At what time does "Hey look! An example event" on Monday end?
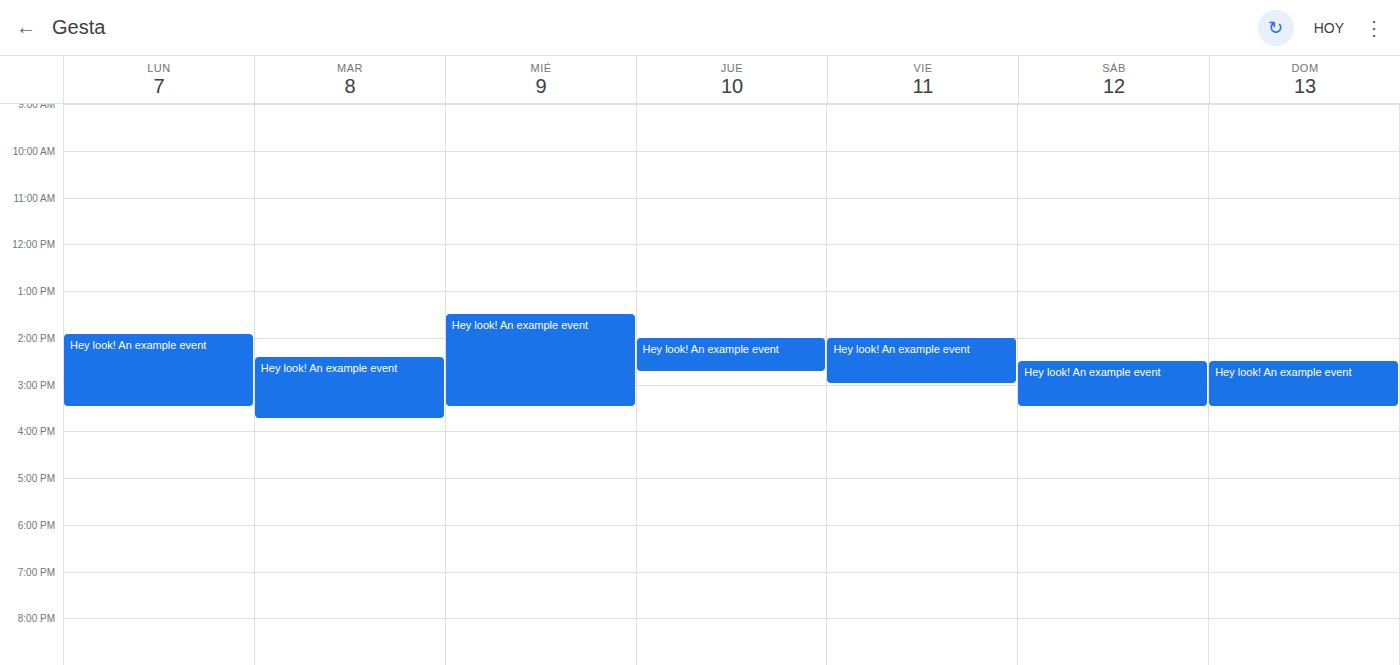
3:30 PM